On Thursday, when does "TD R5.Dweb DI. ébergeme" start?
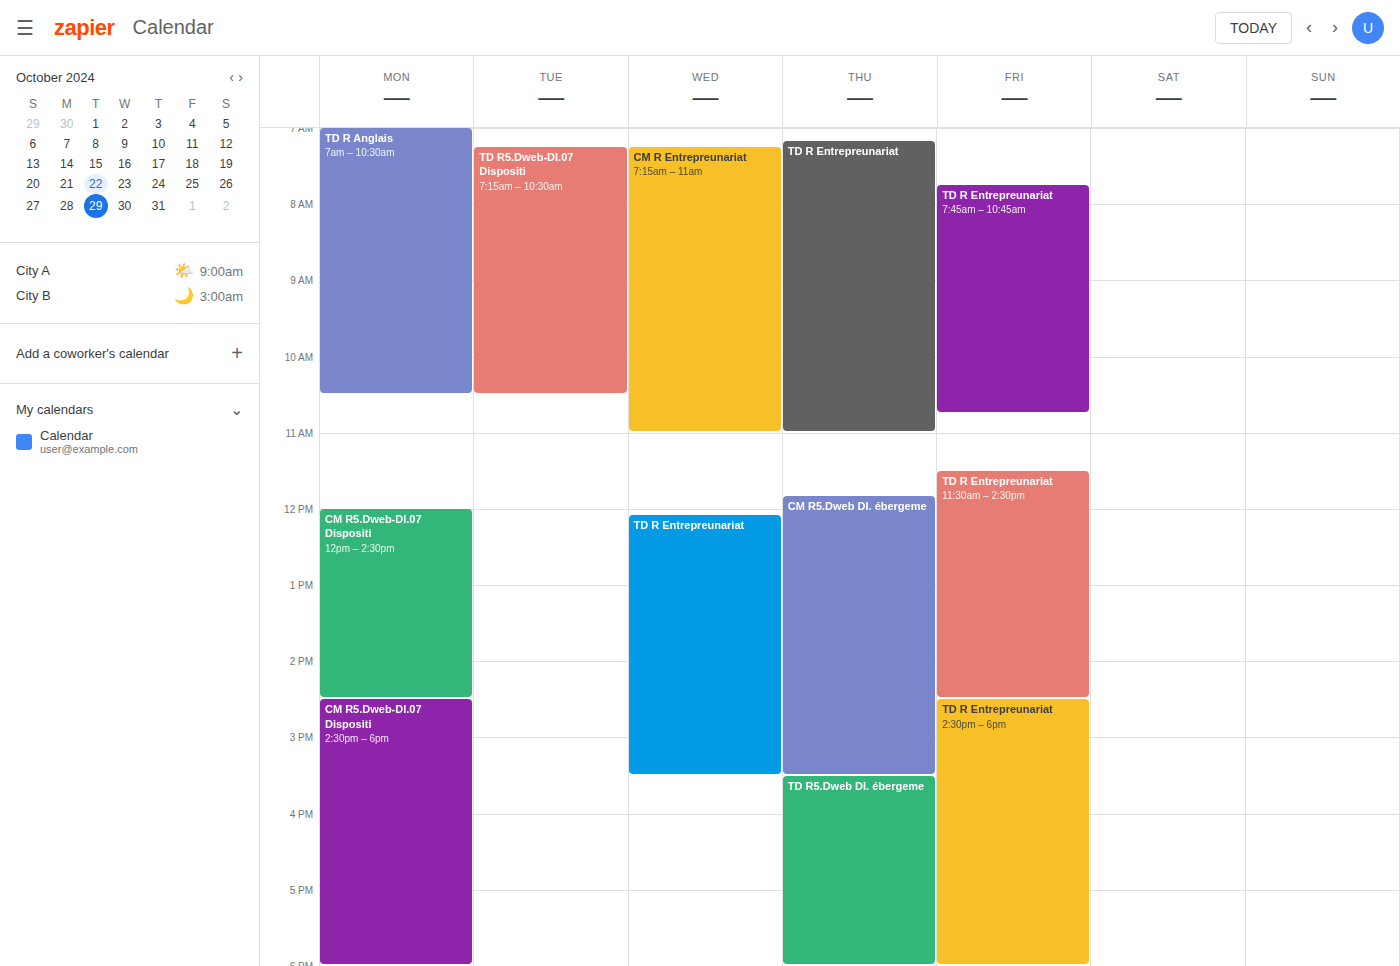
3:30 PM